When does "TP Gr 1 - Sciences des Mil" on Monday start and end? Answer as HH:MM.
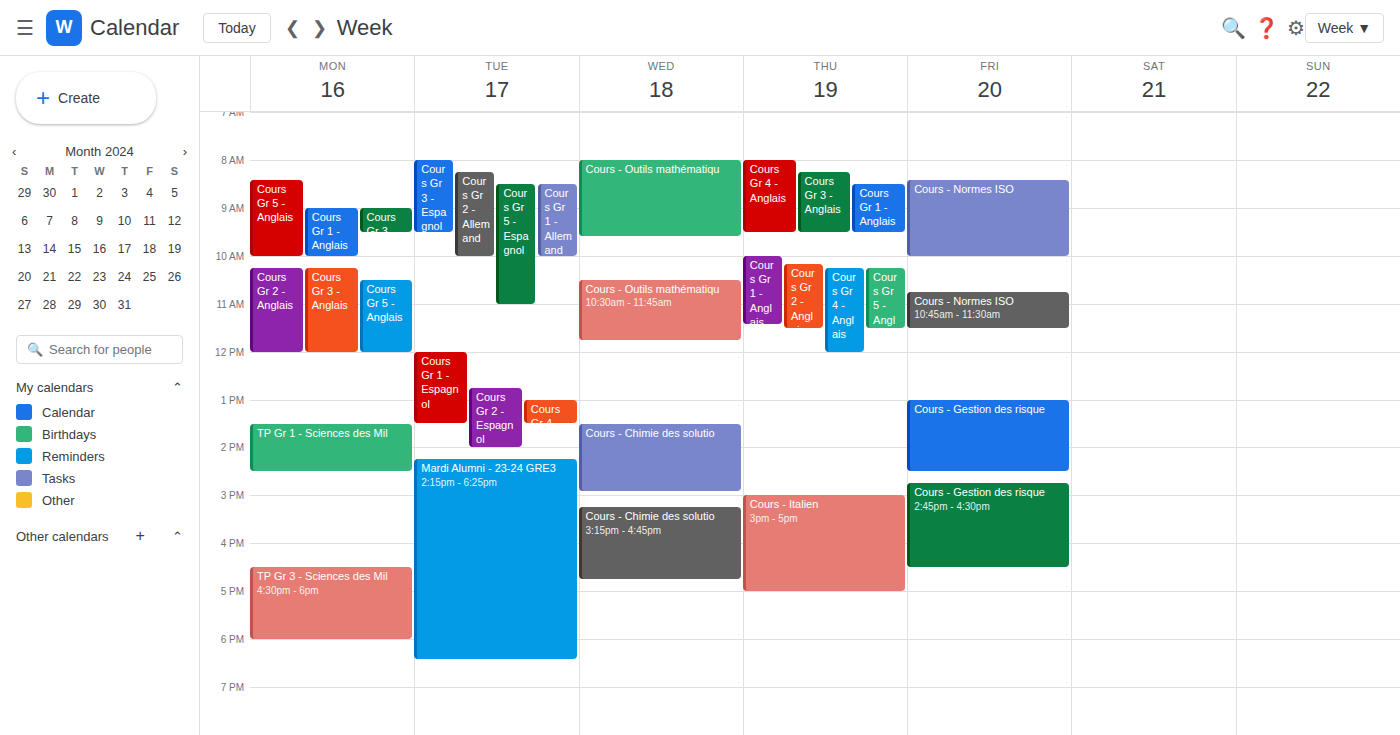
13:30 to 14:30